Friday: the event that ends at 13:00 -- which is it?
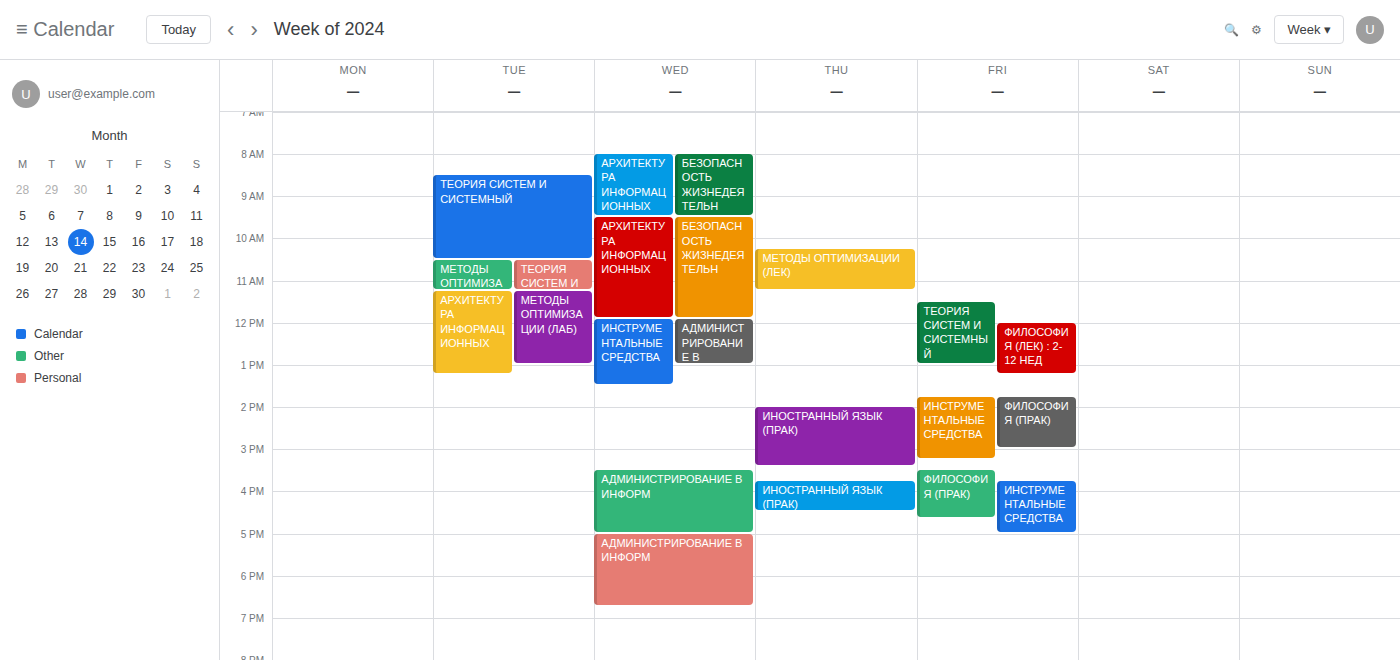
"ТЕОРИЯ СИСТЕМ И СИСТЕМНЫЙ"